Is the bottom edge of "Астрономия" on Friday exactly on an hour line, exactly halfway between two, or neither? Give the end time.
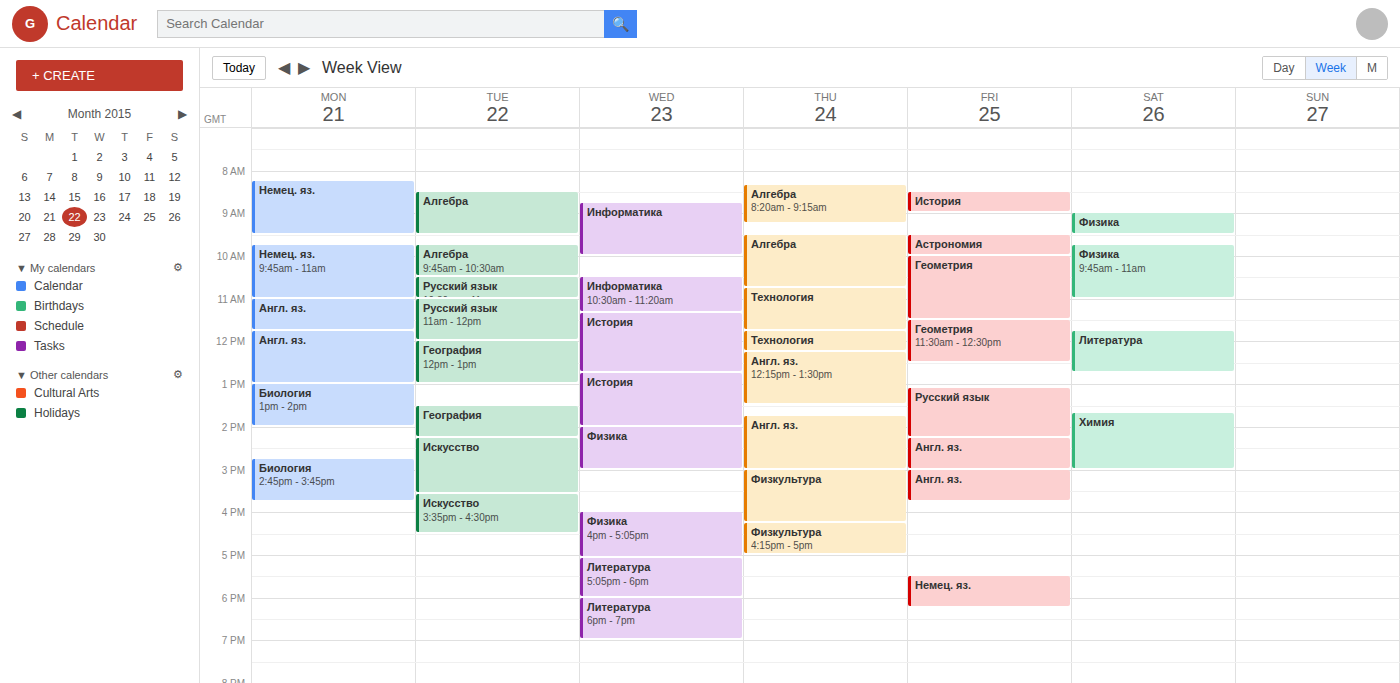
10:00 -- exactly on the 10:00 line.